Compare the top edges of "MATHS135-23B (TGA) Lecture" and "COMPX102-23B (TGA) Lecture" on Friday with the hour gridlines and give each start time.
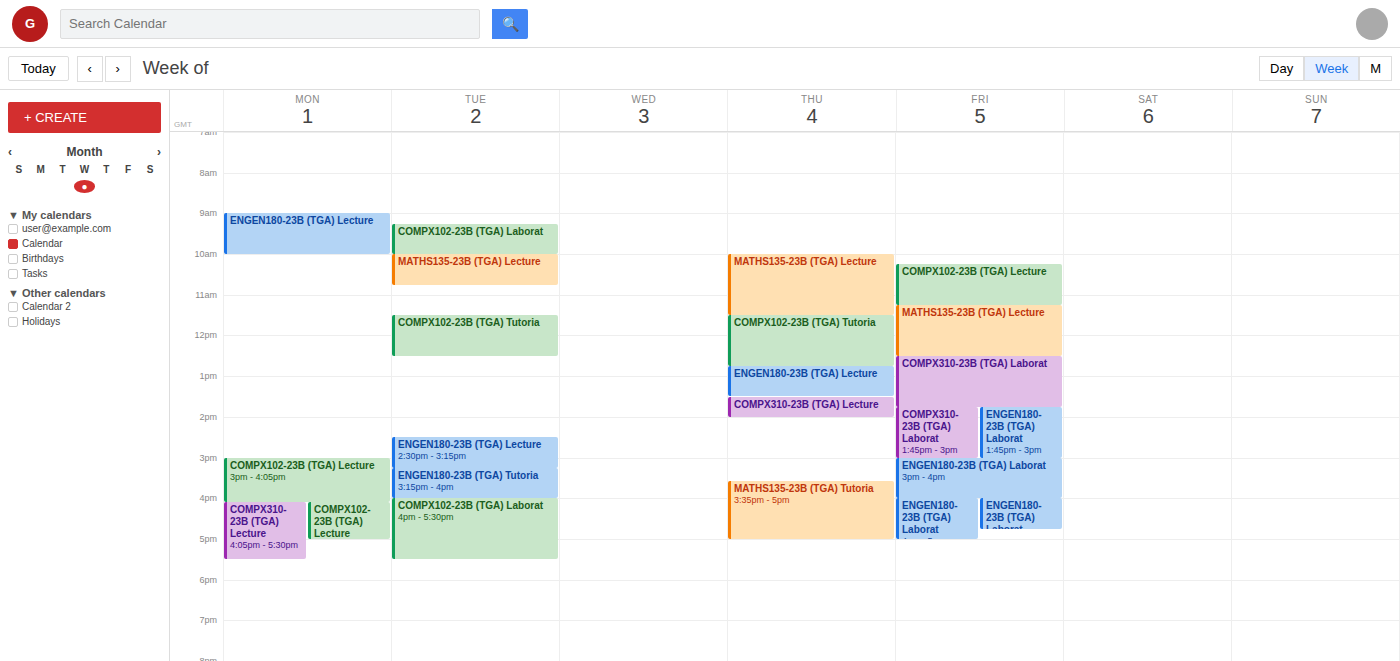
"MATHS135-23B (TGA) Lecture": 11:15 AM, neither: a quarter of the way from the 11 AM line to the 12 PM line. "COMPX102-23B (TGA) Lecture": 10:15 AM, neither: a quarter of the way from the 10 AM line to the 11 AM line.